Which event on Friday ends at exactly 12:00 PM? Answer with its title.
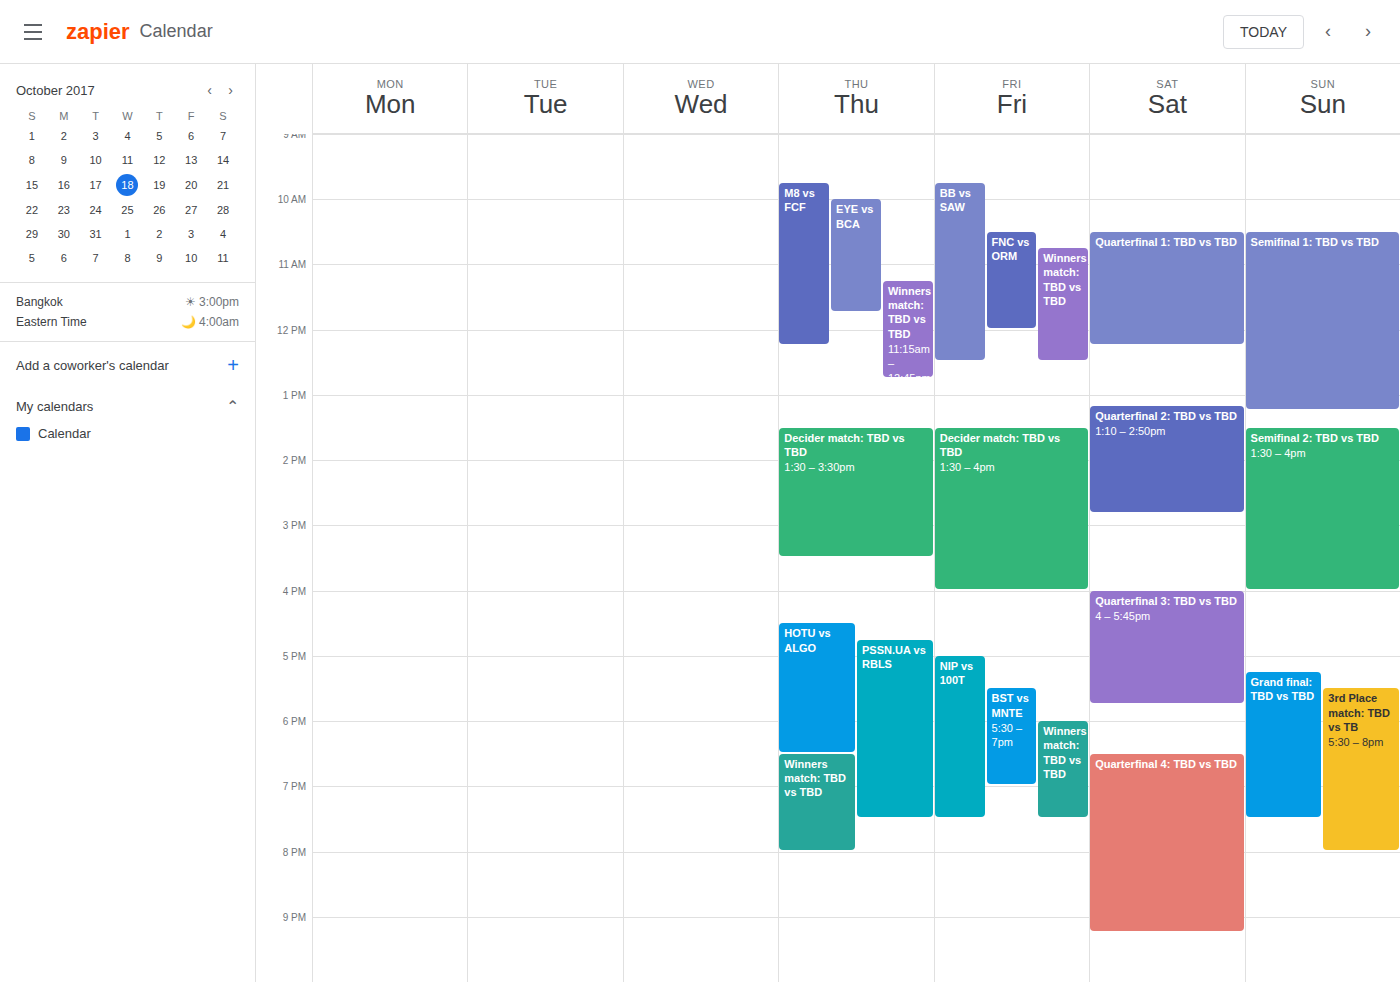
"FNC vs ORM"